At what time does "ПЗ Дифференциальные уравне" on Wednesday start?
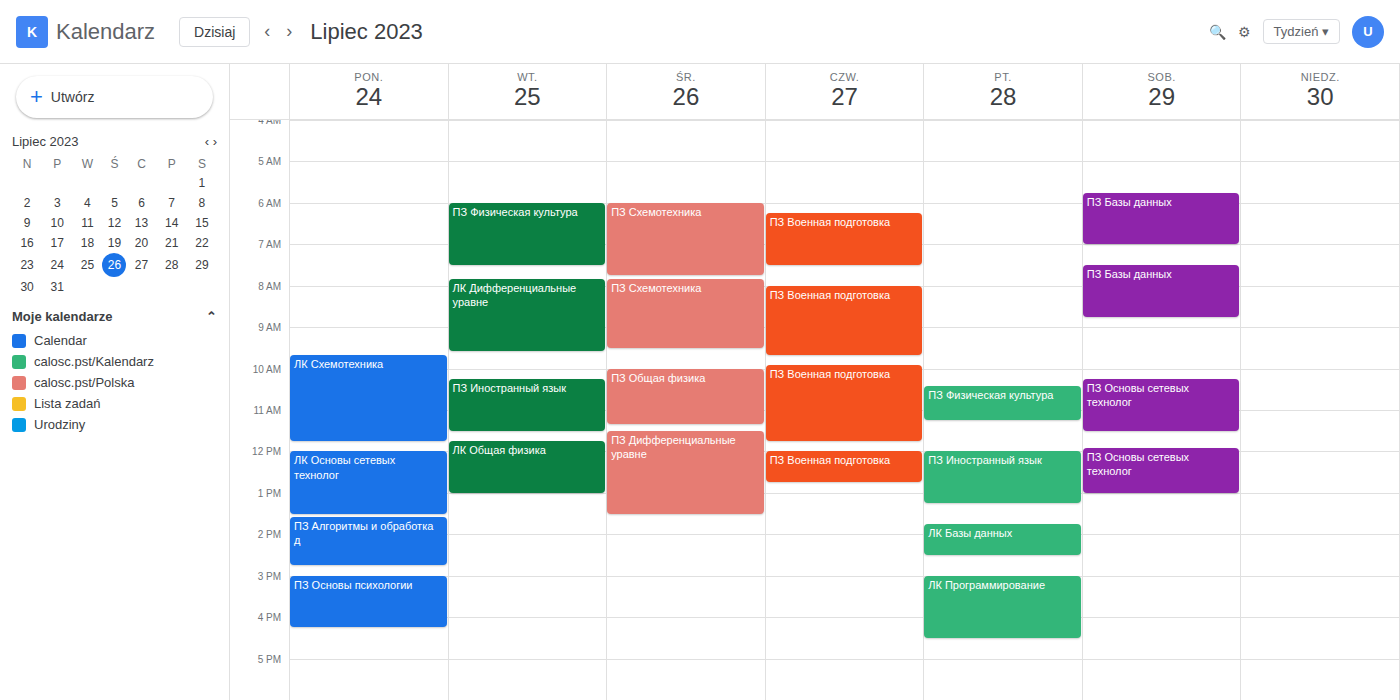
11:30 AM